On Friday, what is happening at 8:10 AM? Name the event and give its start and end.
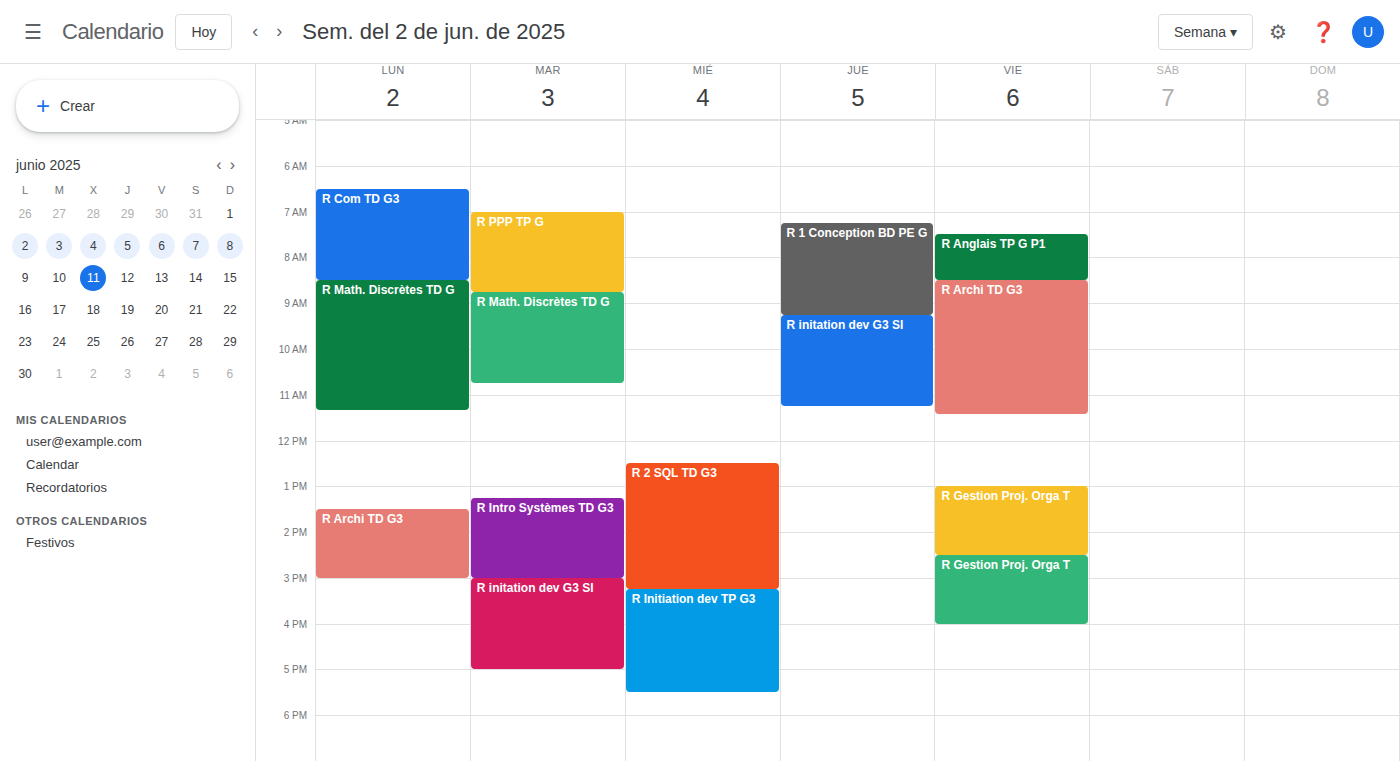
"R Anglais TP G P1", 7:30 AM to 8:30 AM